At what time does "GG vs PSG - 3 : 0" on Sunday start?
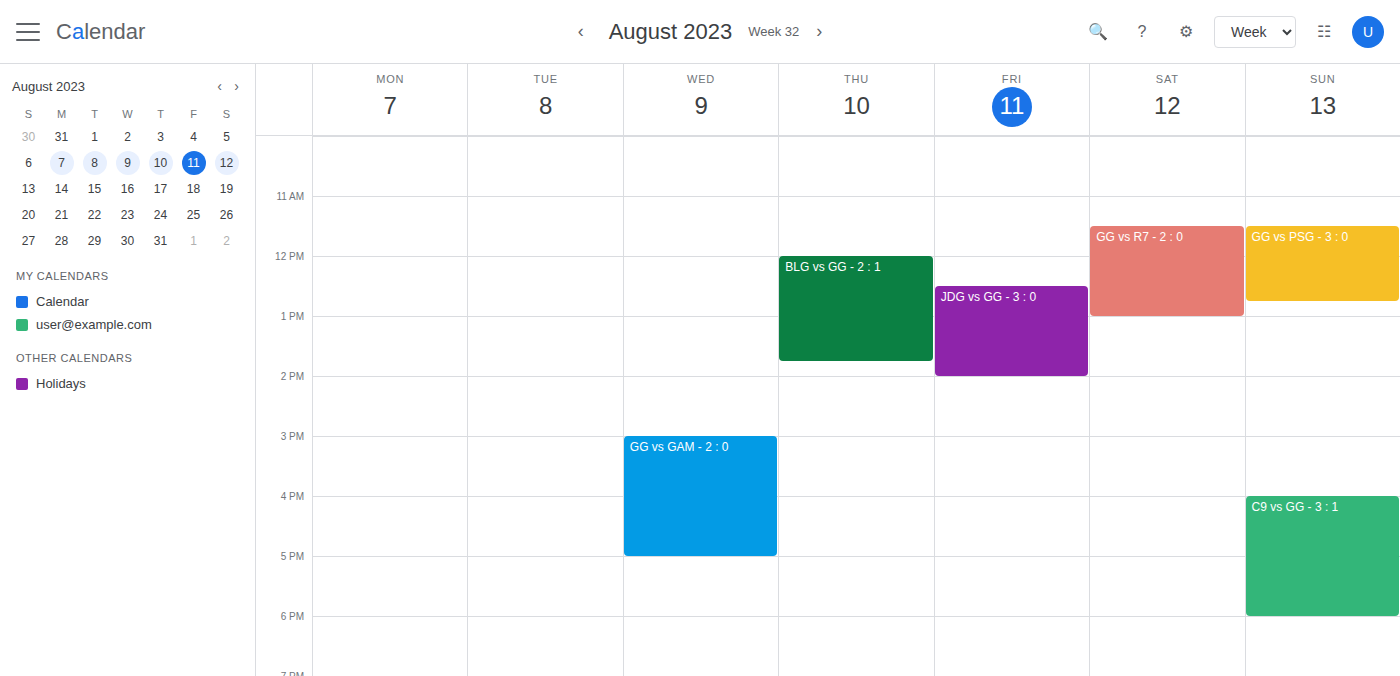
11:30 AM